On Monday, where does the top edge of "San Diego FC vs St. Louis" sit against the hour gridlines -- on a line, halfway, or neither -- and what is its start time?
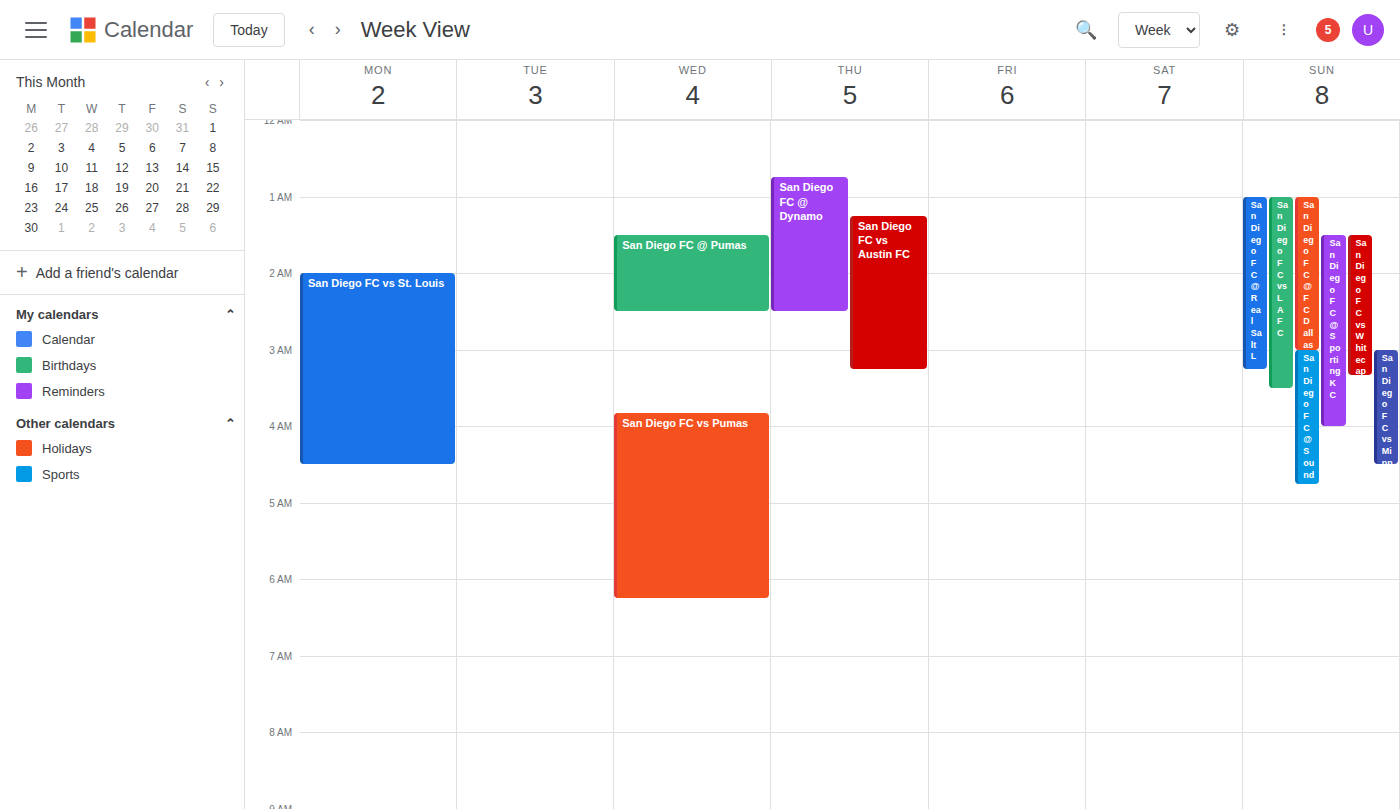
2:00 AM -- exactly on the 2 AM line.